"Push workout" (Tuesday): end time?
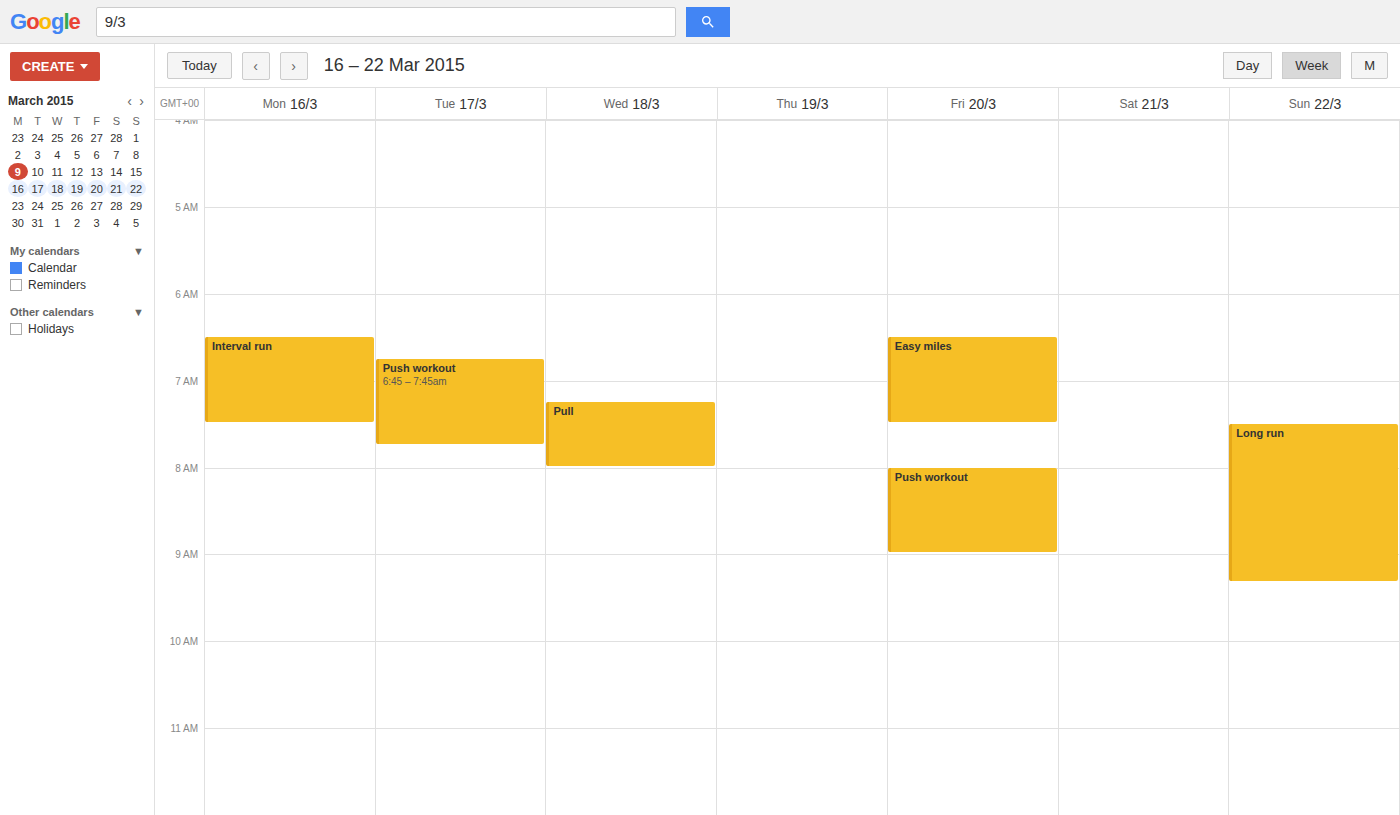
7:45 AM